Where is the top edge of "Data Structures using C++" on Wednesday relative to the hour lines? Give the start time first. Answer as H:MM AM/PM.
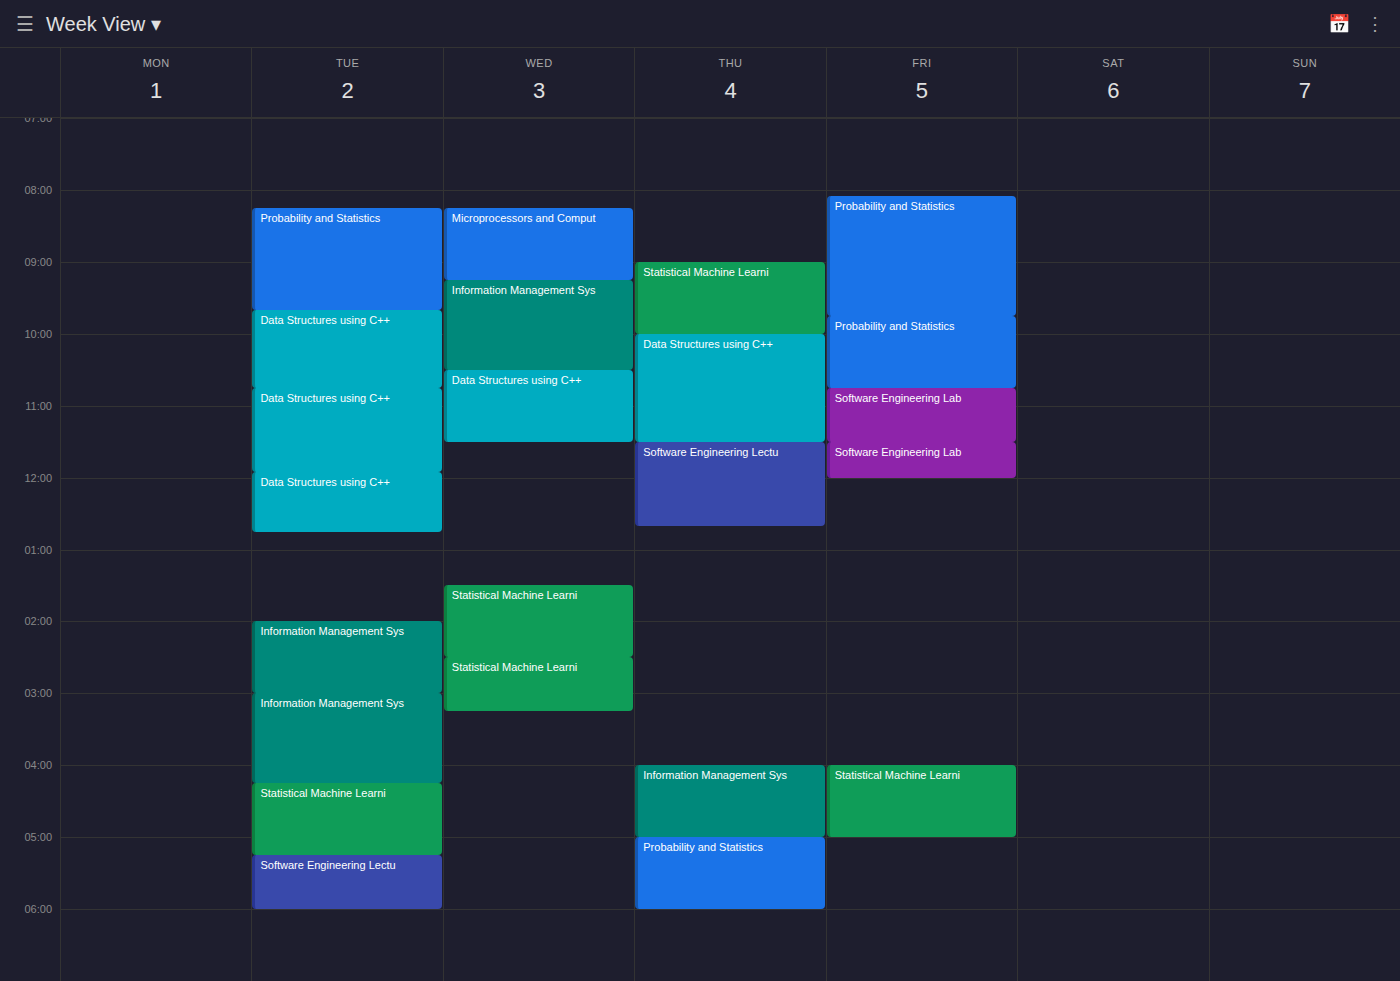
10:30 AM -- halfway between the 10 AM and 11 AM lines.